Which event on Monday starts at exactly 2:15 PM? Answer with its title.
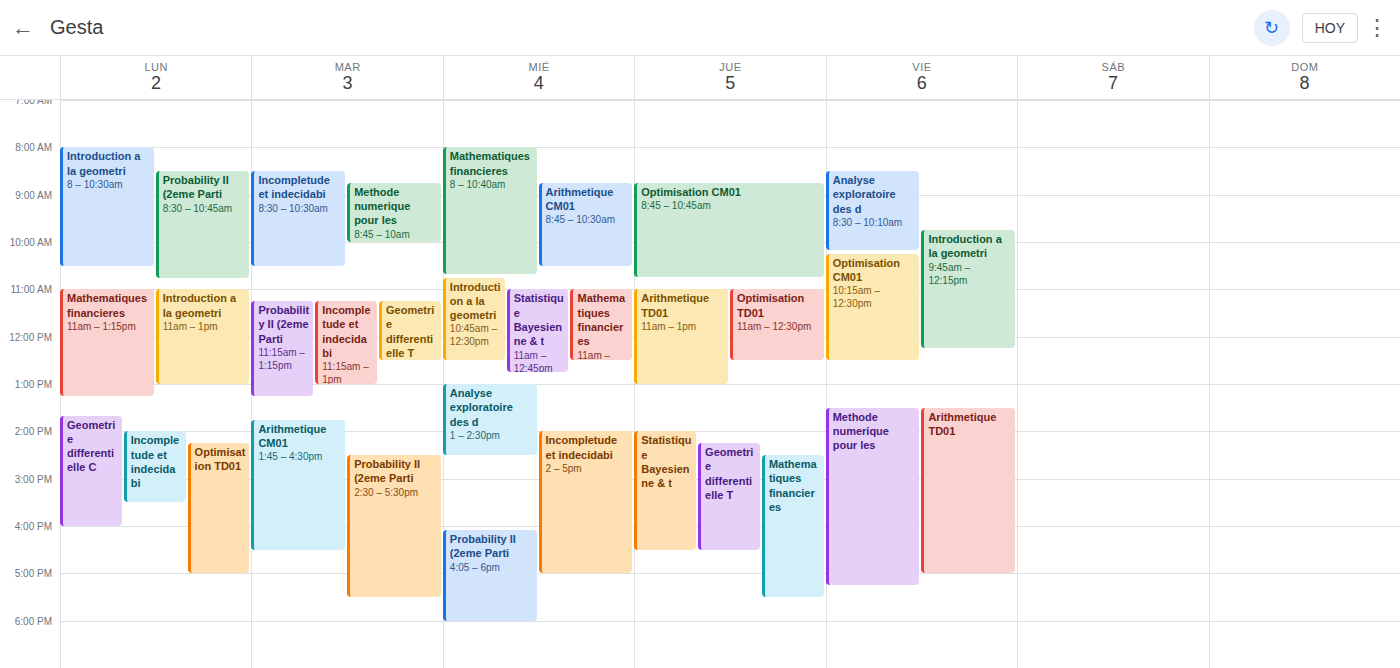
"Optimisation TD01"